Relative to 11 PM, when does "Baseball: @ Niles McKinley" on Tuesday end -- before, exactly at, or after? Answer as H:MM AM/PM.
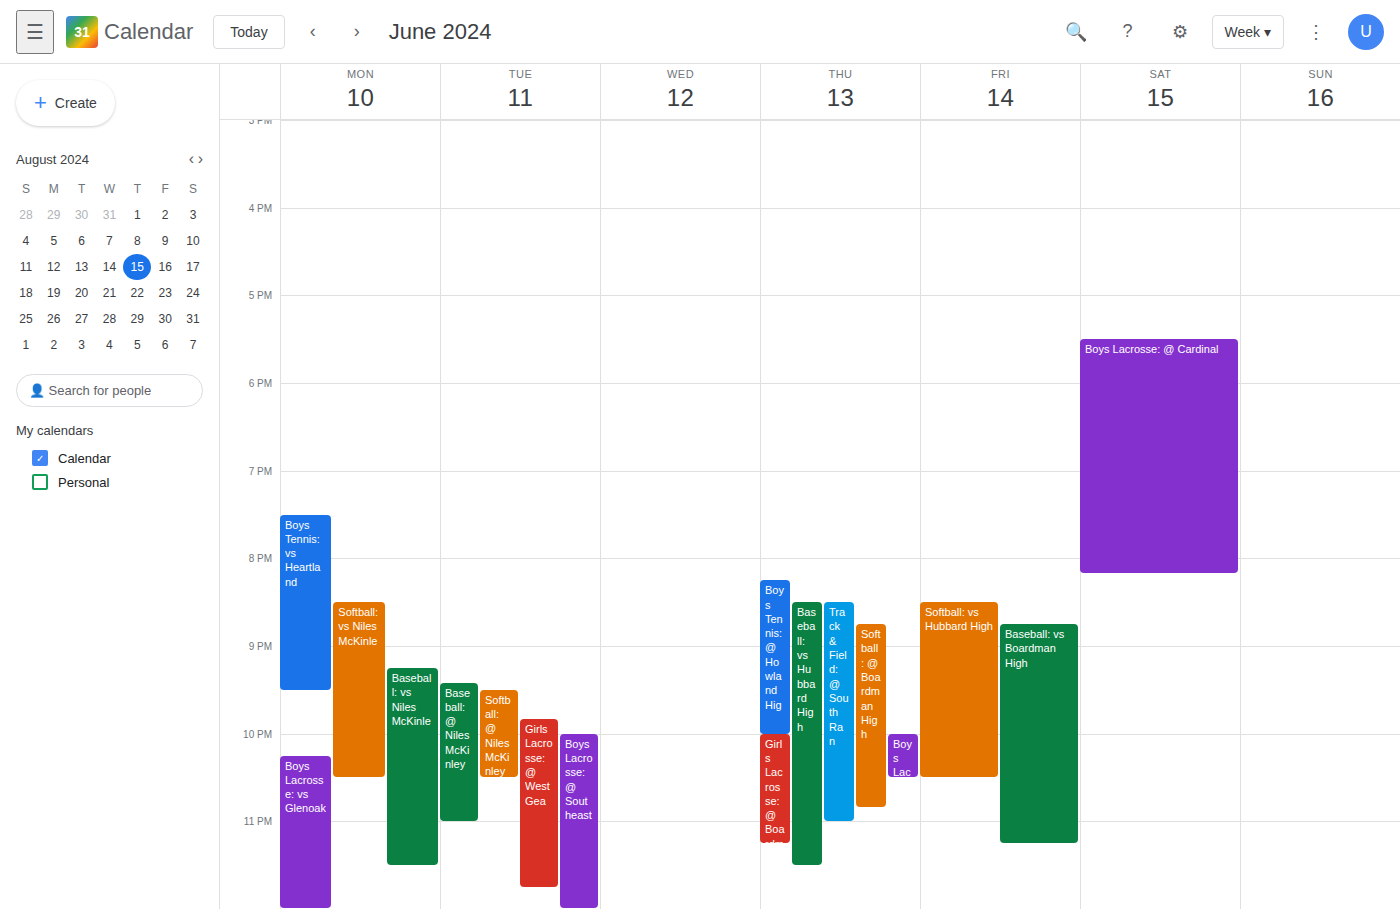
11:00 PM -- exactly at 11 PM, on the 11 PM line.